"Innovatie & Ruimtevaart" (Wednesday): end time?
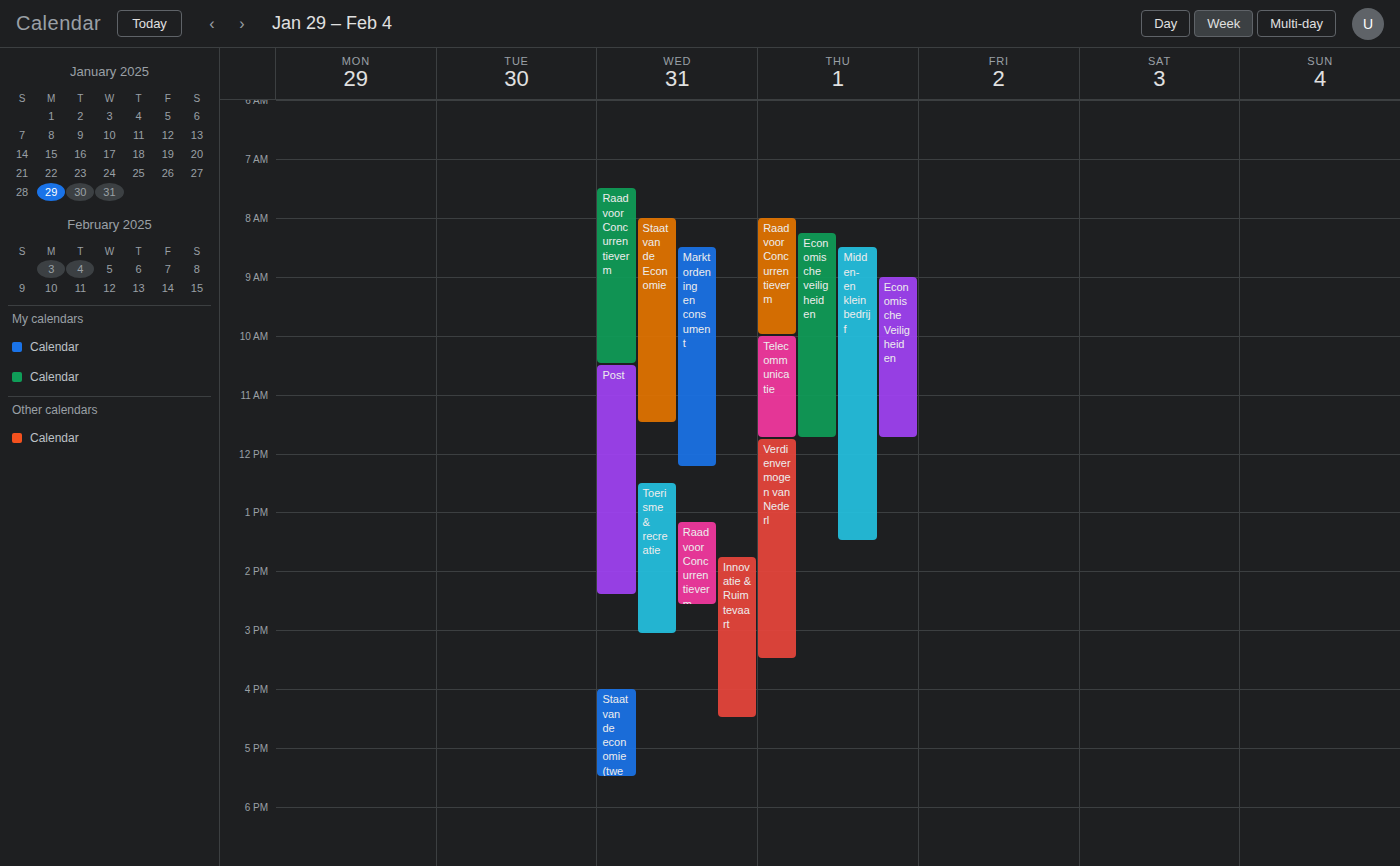
4:30 PM